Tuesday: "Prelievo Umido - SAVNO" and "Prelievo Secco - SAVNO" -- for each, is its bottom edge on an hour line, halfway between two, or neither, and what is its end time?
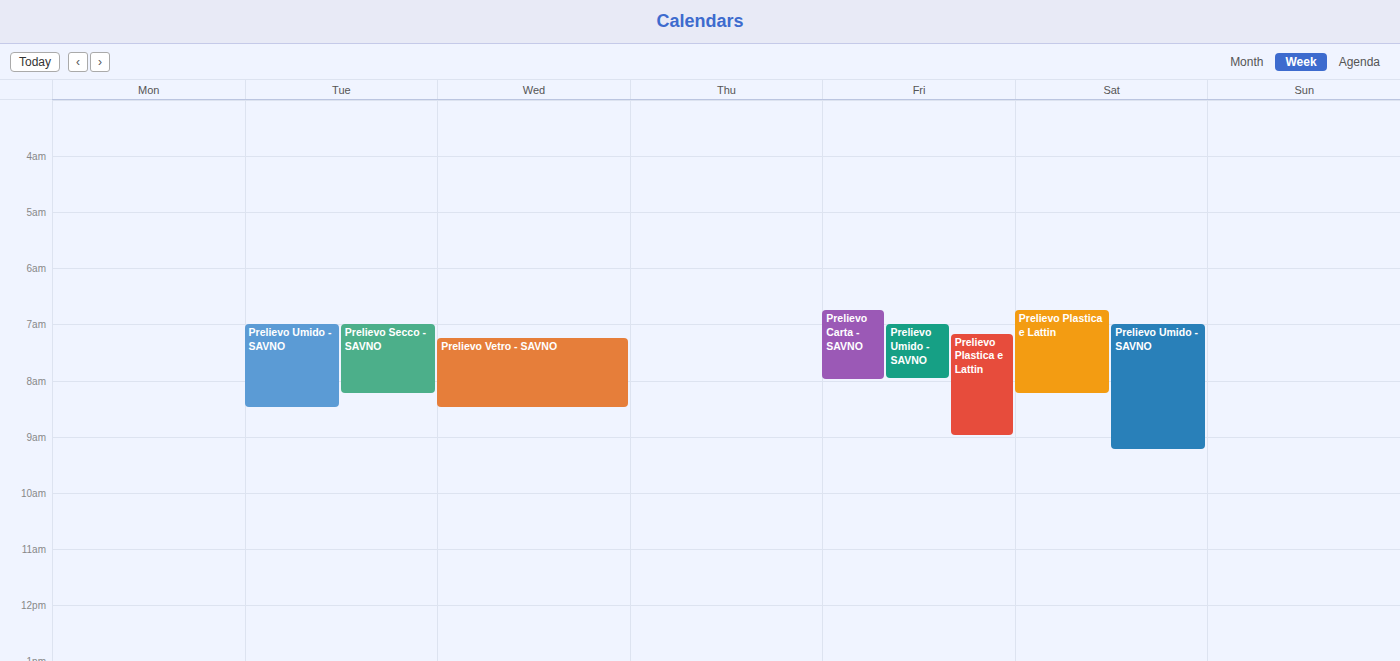
"Prelievo Umido - SAVNO": 8:30 AM, halfway between the 8 AM and 9 AM lines. "Prelievo Secco - SAVNO": 8:15 AM, neither: a quarter of the way from the 8 AM line to the 9 AM line.